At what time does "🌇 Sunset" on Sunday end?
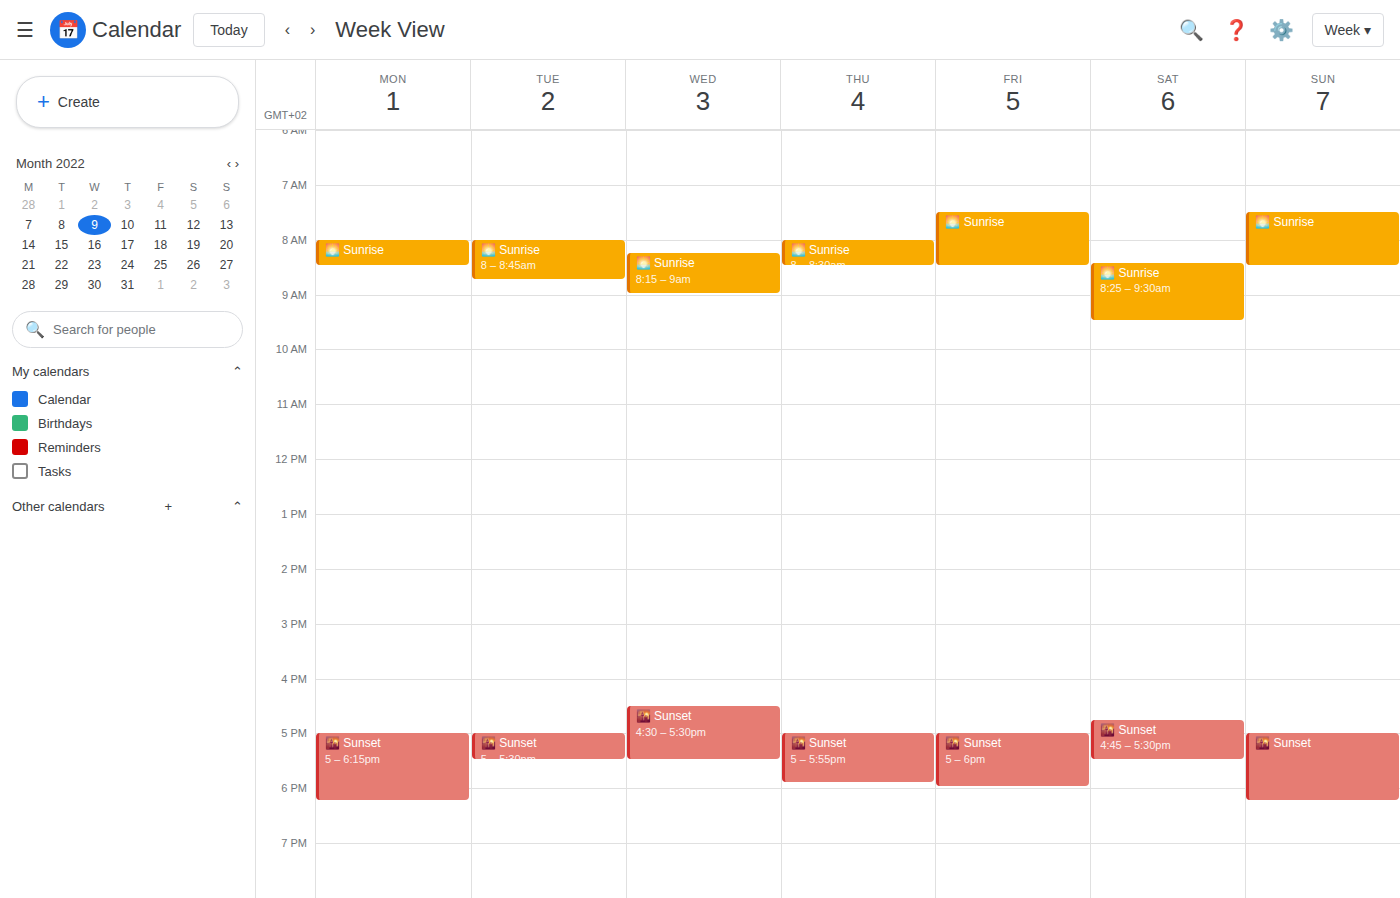
18:15